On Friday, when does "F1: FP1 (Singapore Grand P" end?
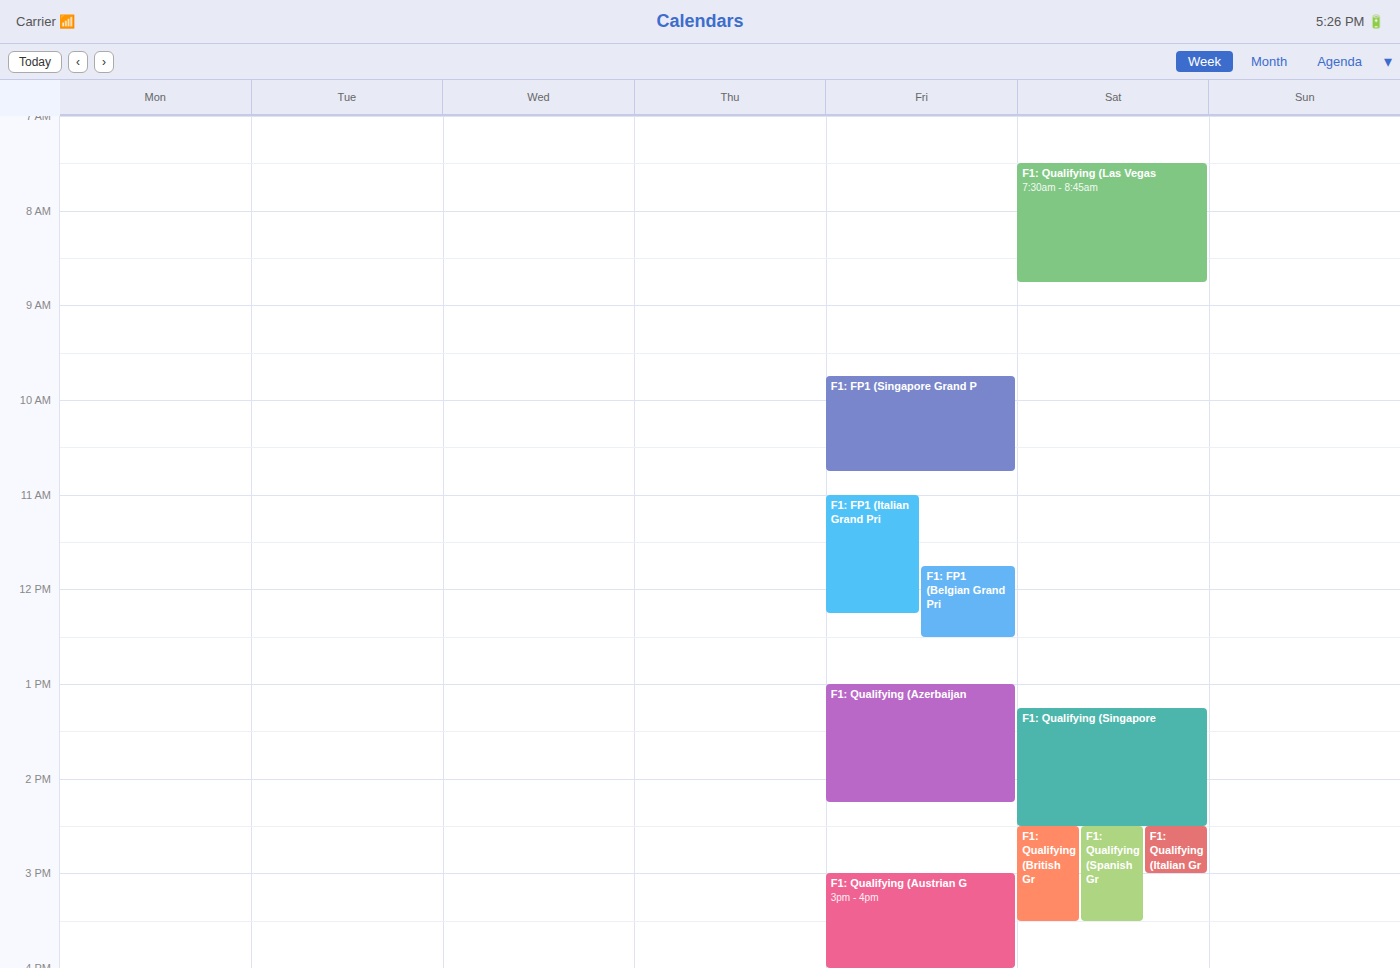
10:45 AM